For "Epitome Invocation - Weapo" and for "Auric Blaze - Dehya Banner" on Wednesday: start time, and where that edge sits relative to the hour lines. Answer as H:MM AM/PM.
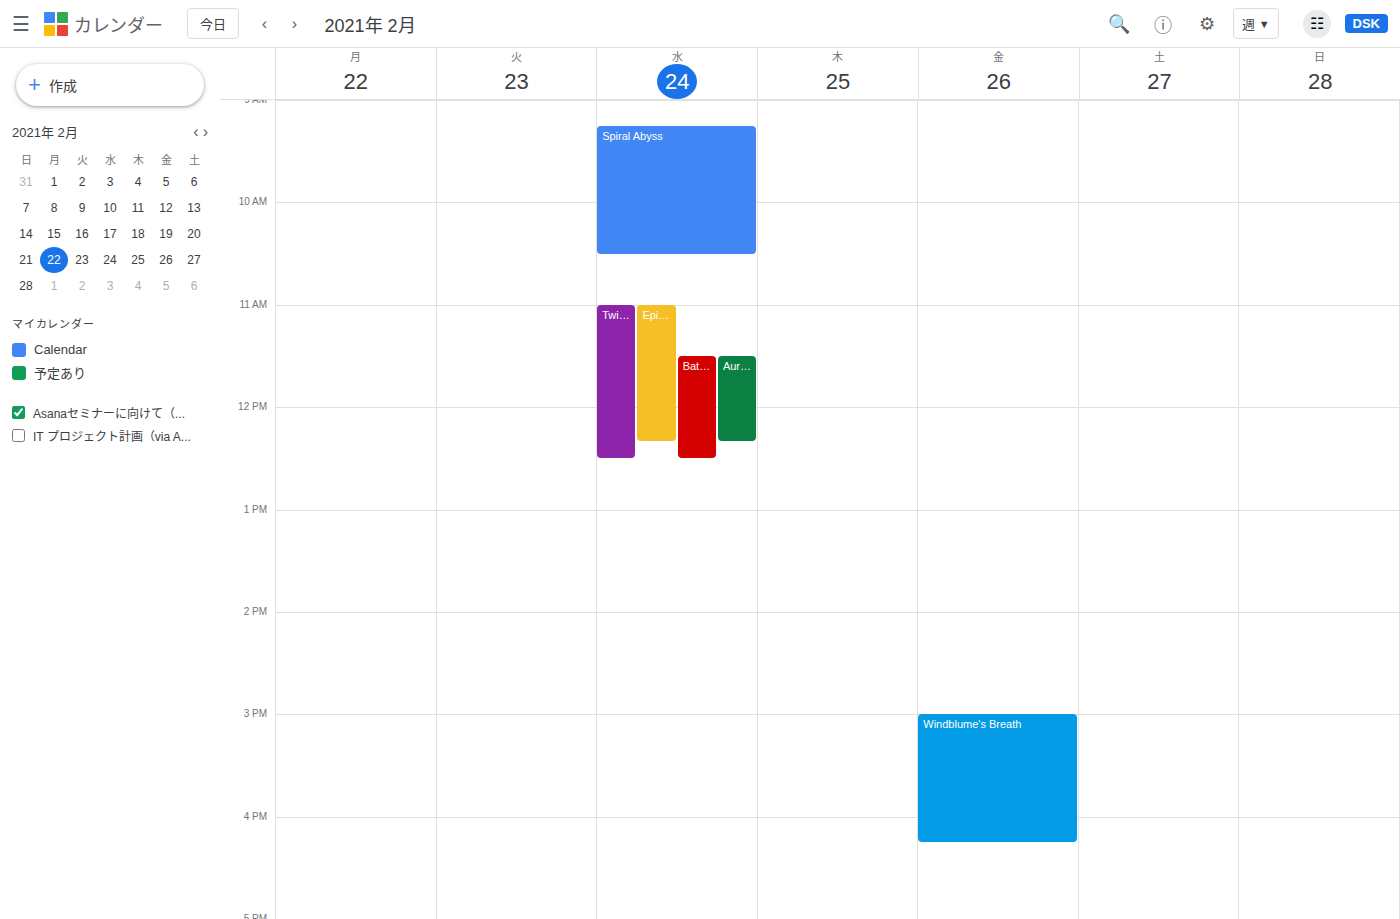
"Epitome Invocation - Weapo": 11:00 AM, exactly on the 11 AM line. "Auric Blaze - Dehya Banner": 11:30 AM, halfway between the 11 AM and 12 PM lines.